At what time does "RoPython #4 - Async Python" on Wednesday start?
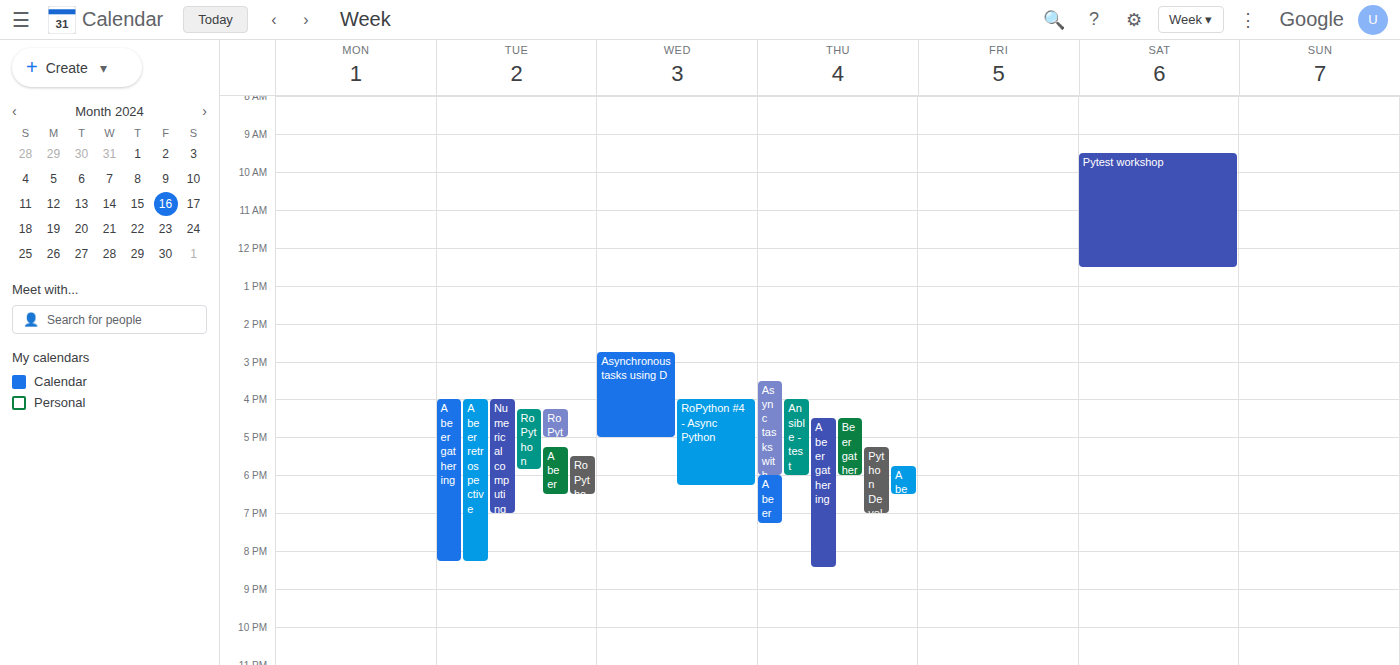
4:00 PM